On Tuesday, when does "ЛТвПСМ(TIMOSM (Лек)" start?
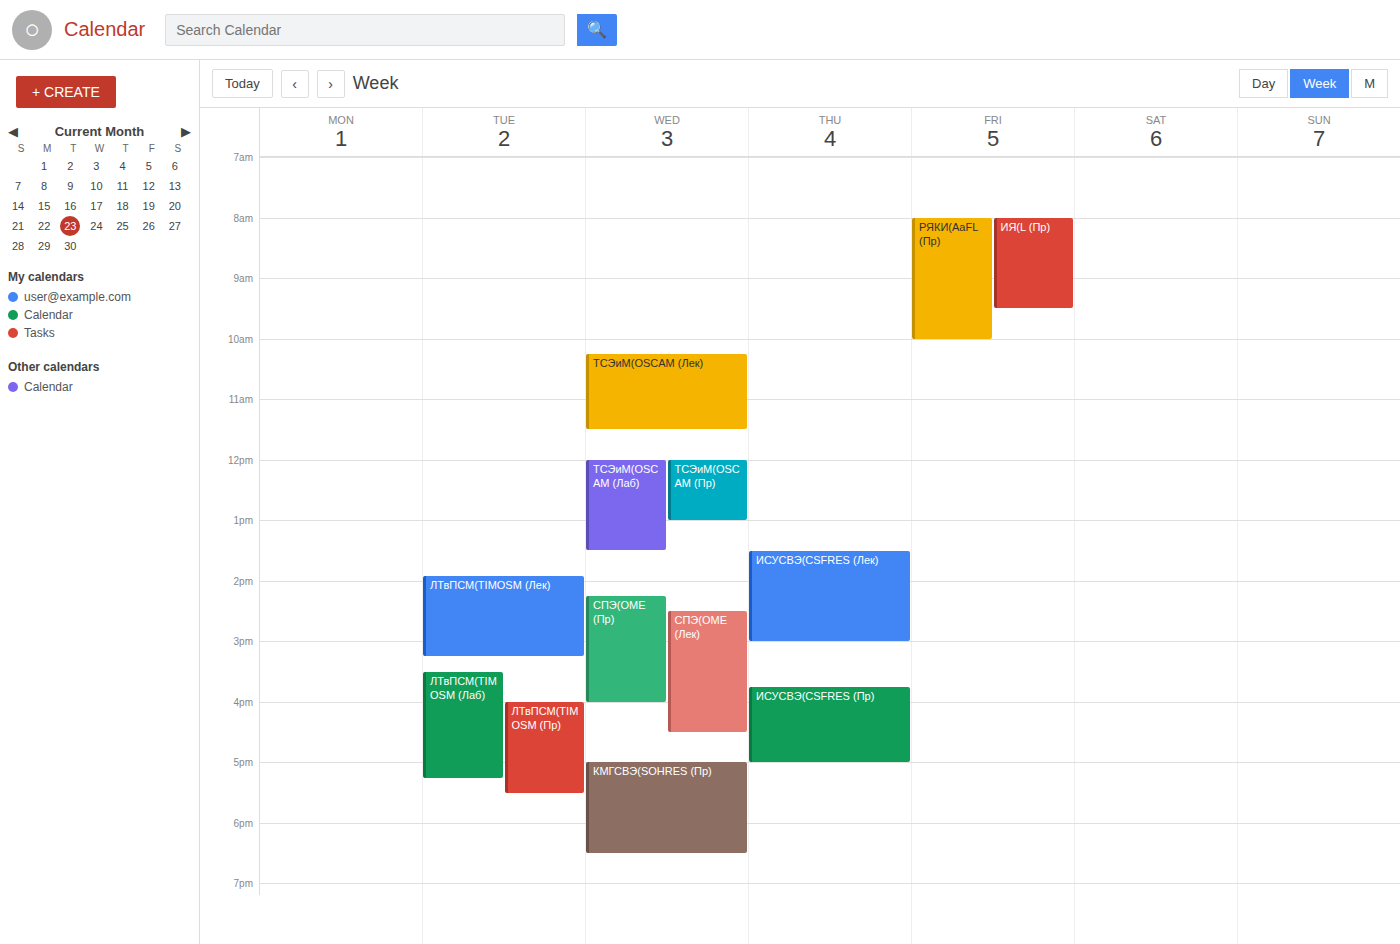
1:55 PM